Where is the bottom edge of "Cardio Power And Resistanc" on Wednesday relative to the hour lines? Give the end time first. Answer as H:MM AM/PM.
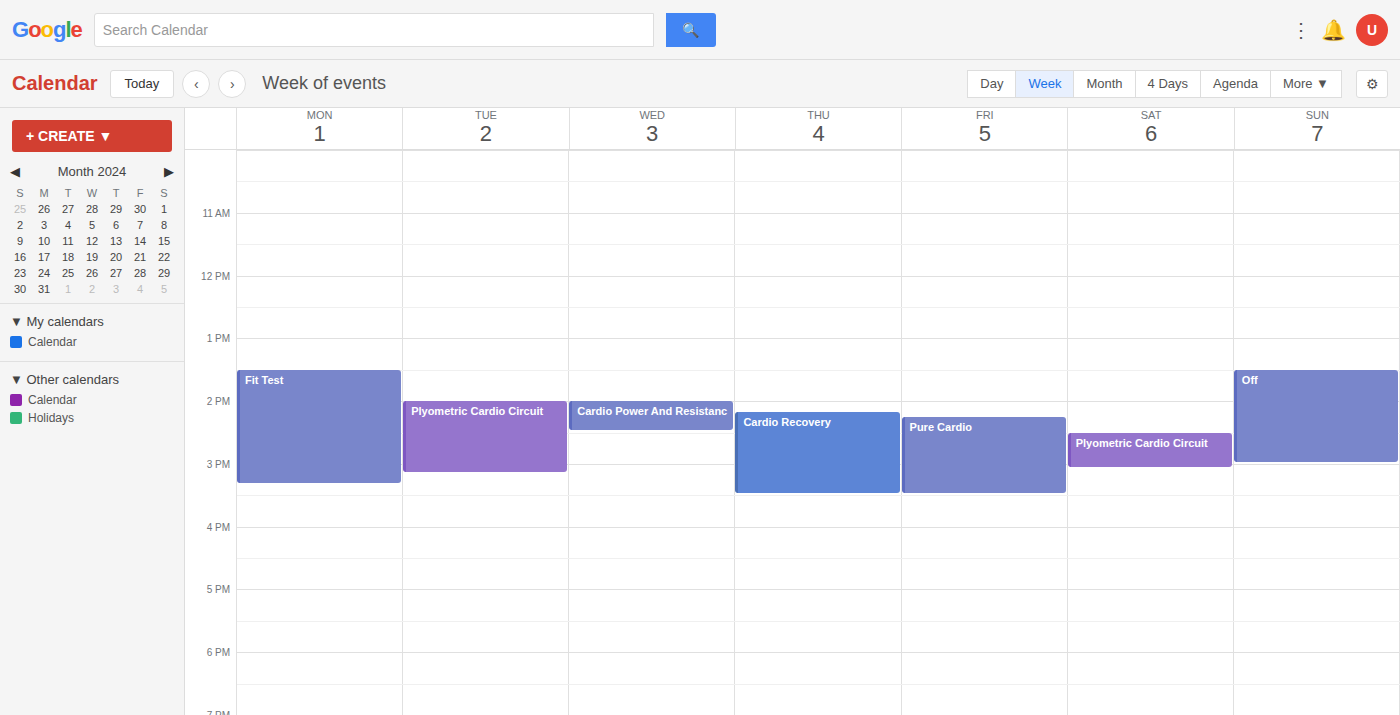
2:30 PM -- halfway between the 2 PM and 3 PM lines.